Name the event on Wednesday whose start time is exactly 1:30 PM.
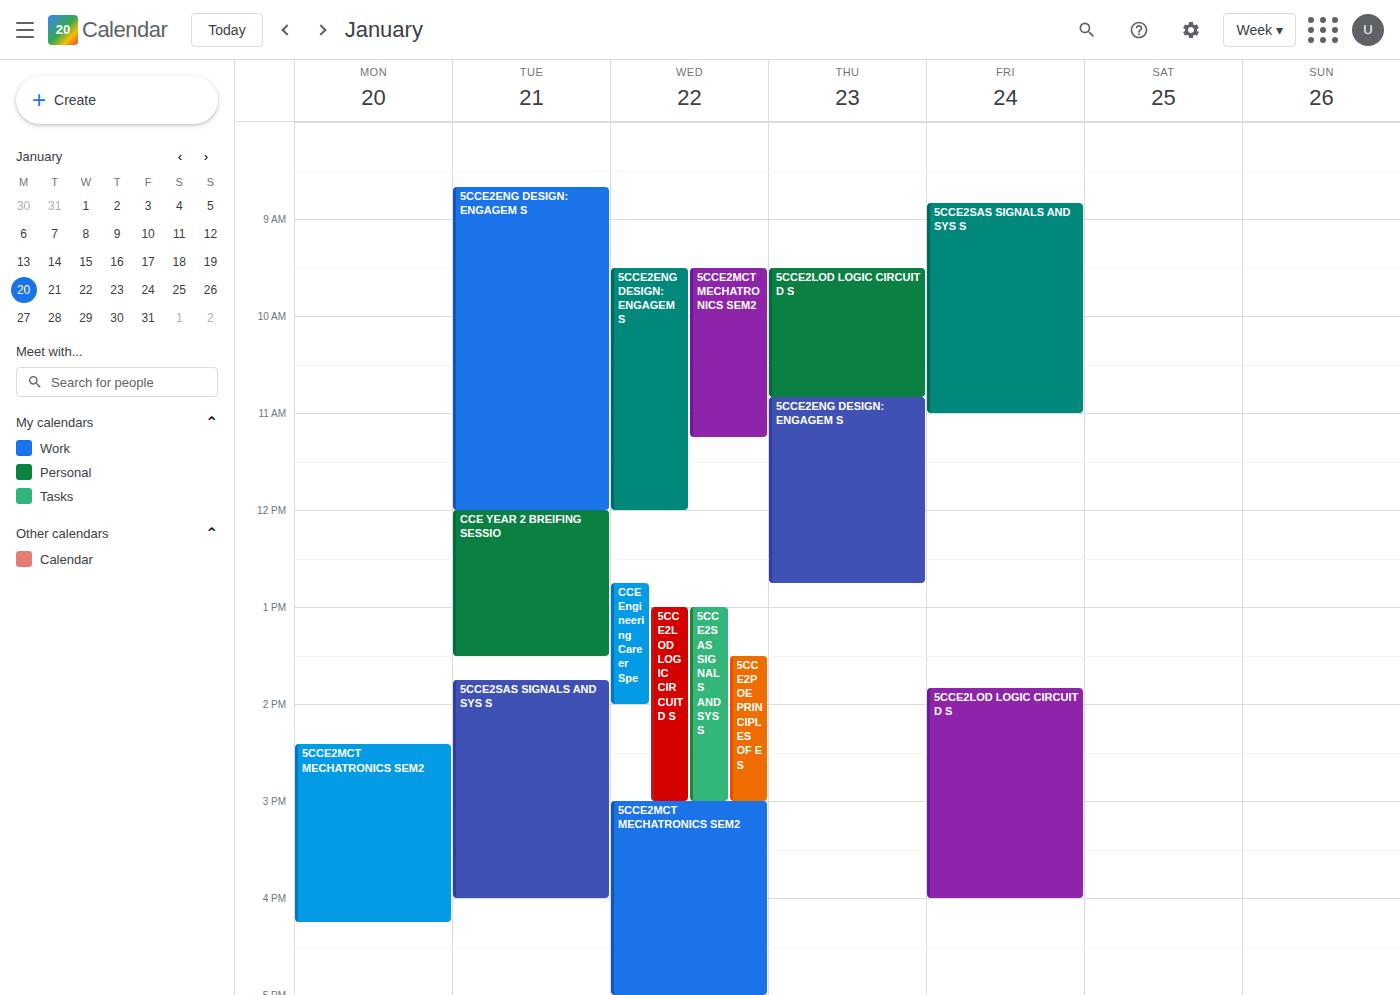
"5CCE2POE PRINCIPLES OF E S"